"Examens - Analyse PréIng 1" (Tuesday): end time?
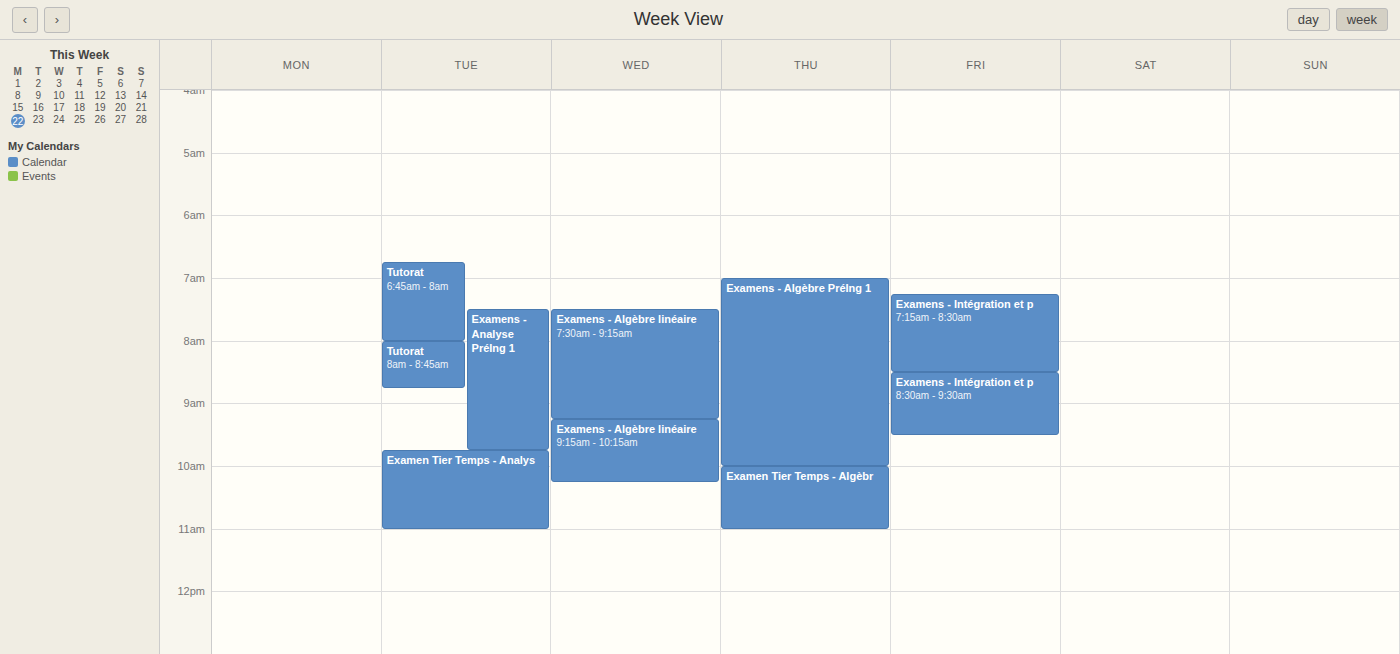
9:45 AM